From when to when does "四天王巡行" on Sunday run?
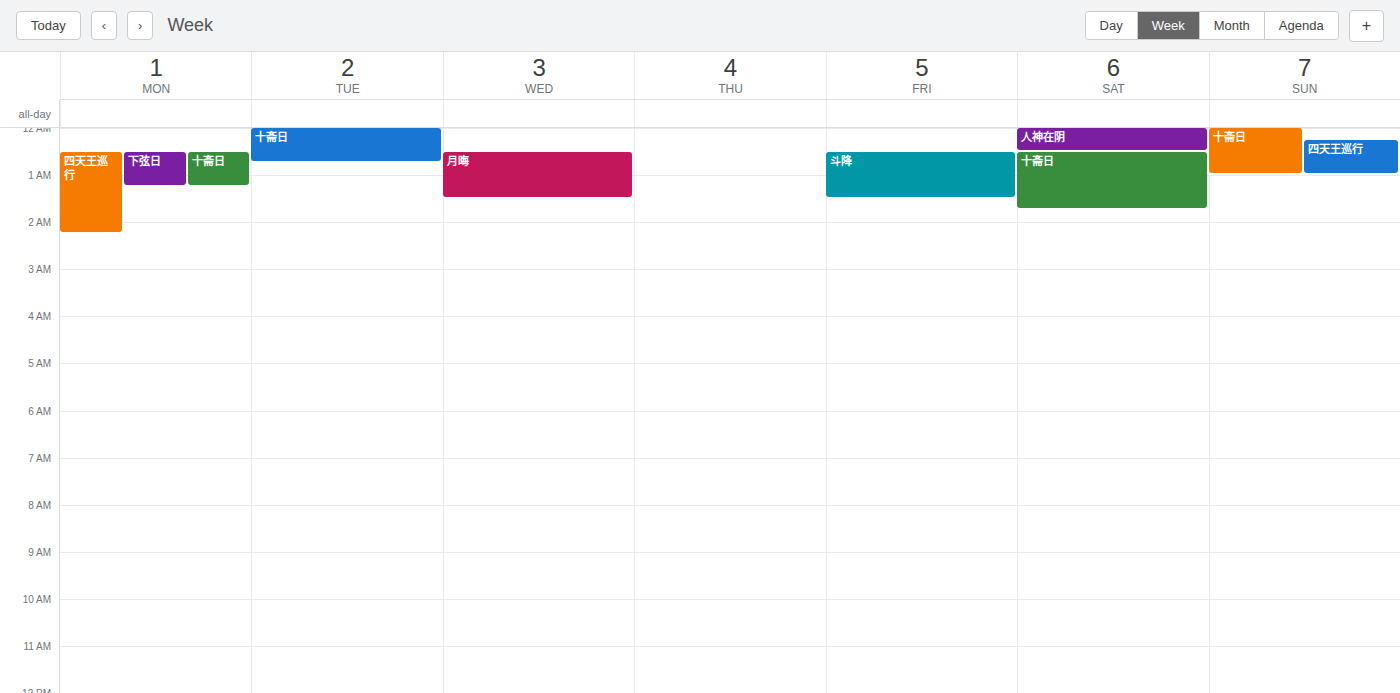
12:15 AM to 1:00 AM